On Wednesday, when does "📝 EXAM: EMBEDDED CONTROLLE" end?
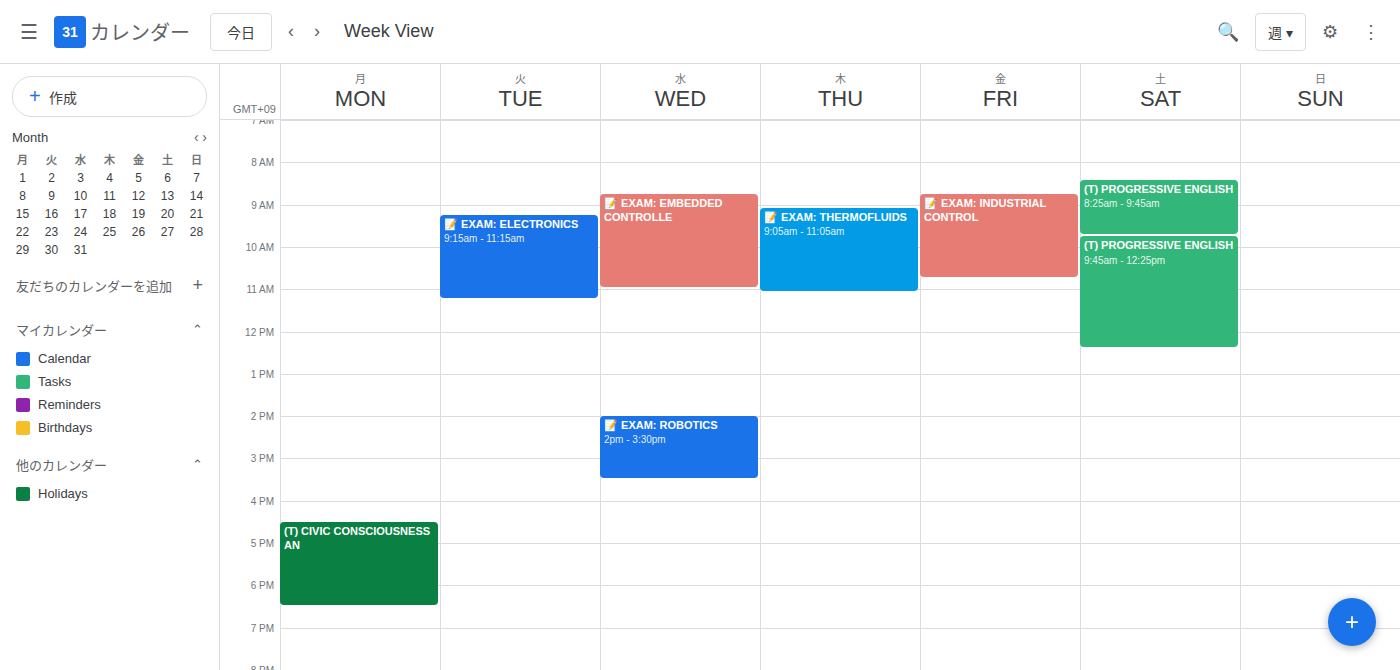
11:00 AM